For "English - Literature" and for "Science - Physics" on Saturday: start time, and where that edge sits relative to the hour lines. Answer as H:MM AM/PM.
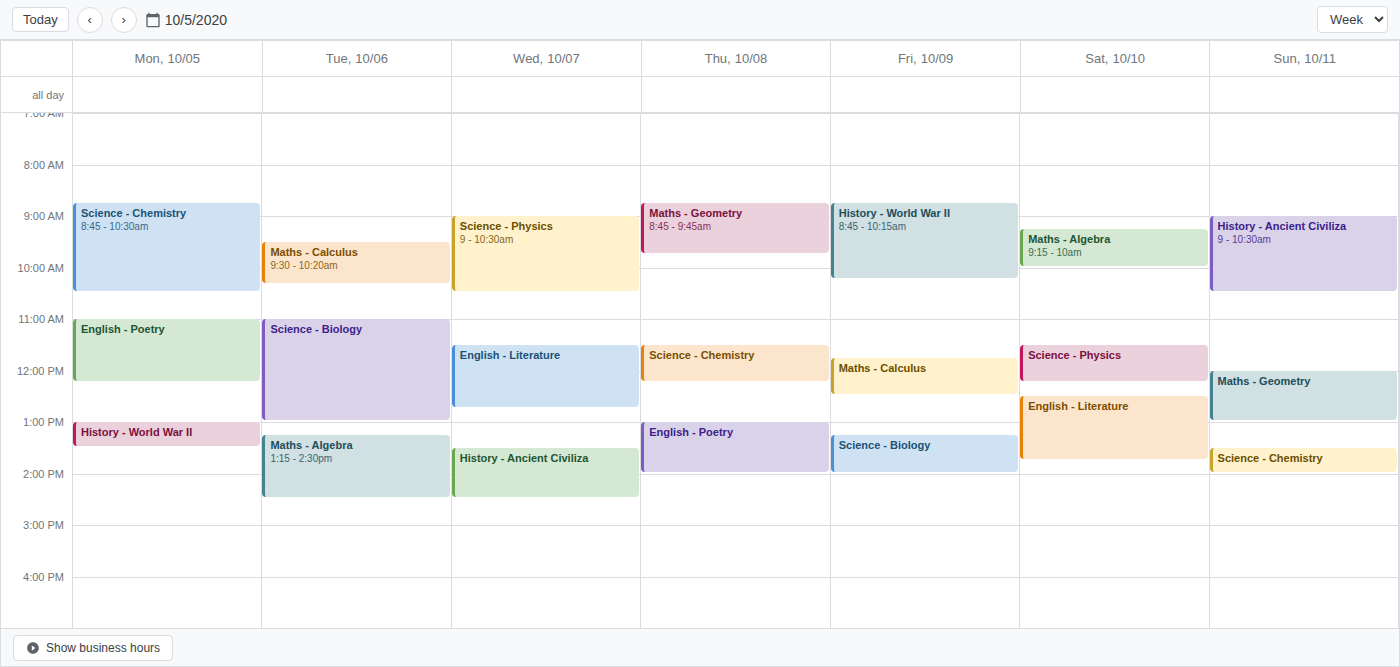
"English - Literature": 12:30 PM, halfway between the 12 PM and 1 PM lines. "Science - Physics": 11:30 AM, halfway between the 11 AM and 12 PM lines.